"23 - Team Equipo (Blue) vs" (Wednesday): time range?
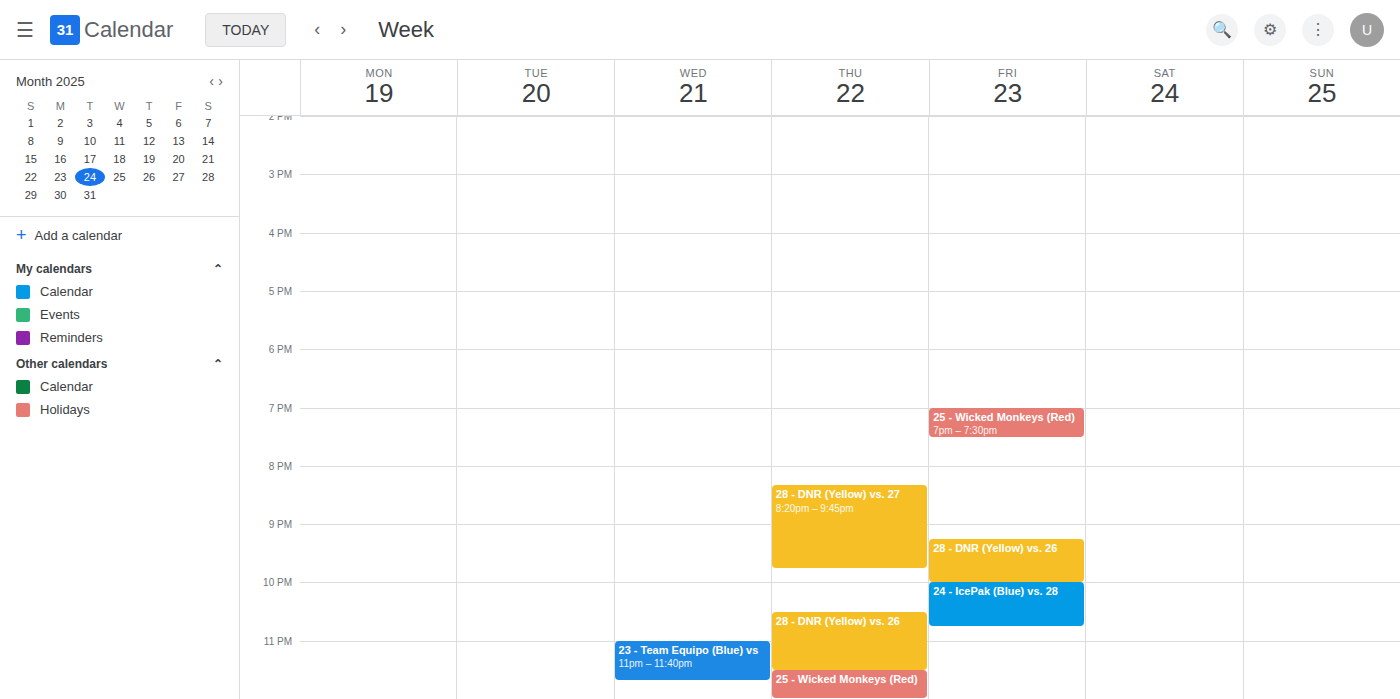
23:00 to 23:40